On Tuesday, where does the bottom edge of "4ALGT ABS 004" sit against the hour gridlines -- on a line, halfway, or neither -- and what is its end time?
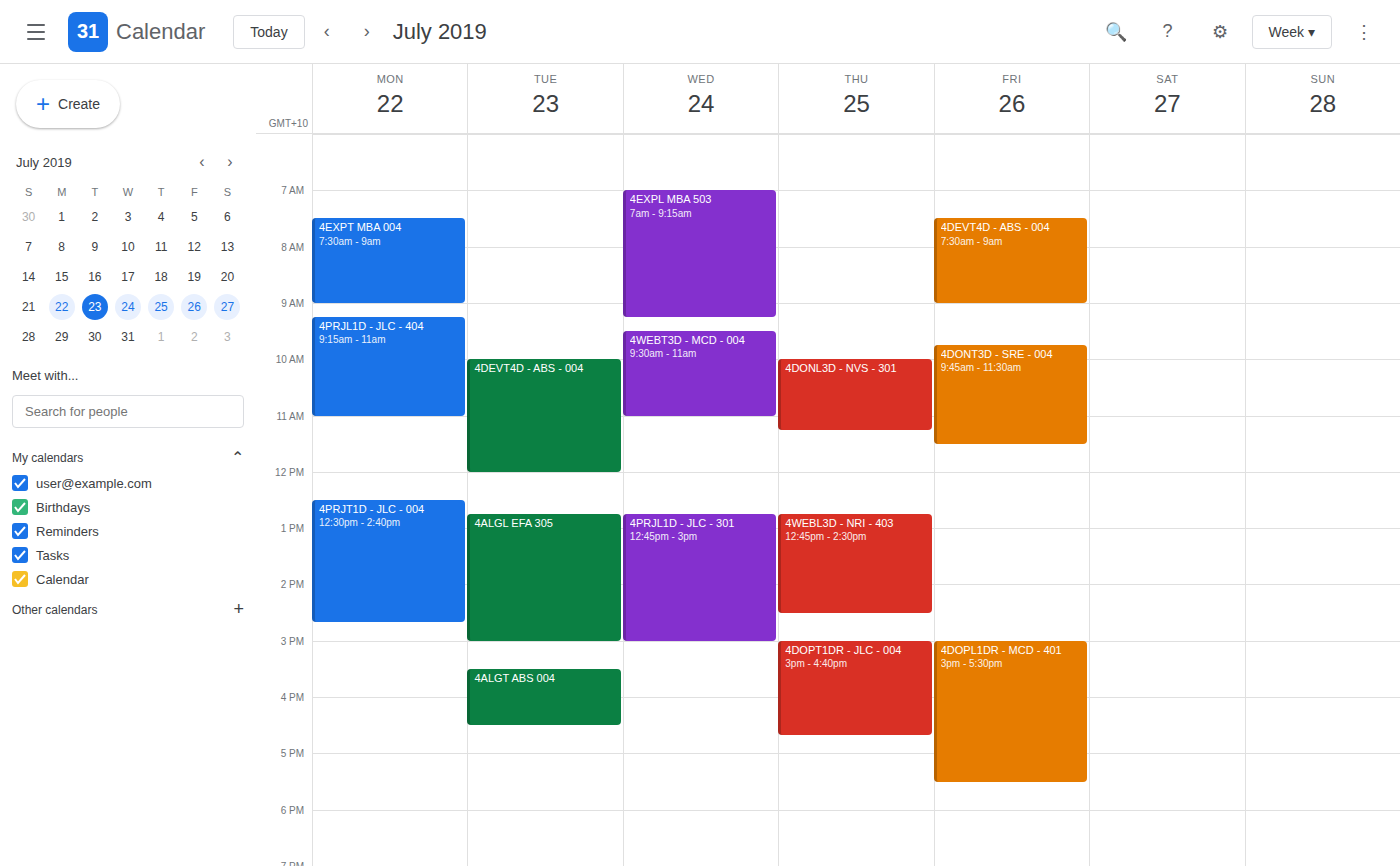
4:30 PM -- halfway between the 4 PM and 5 PM lines.